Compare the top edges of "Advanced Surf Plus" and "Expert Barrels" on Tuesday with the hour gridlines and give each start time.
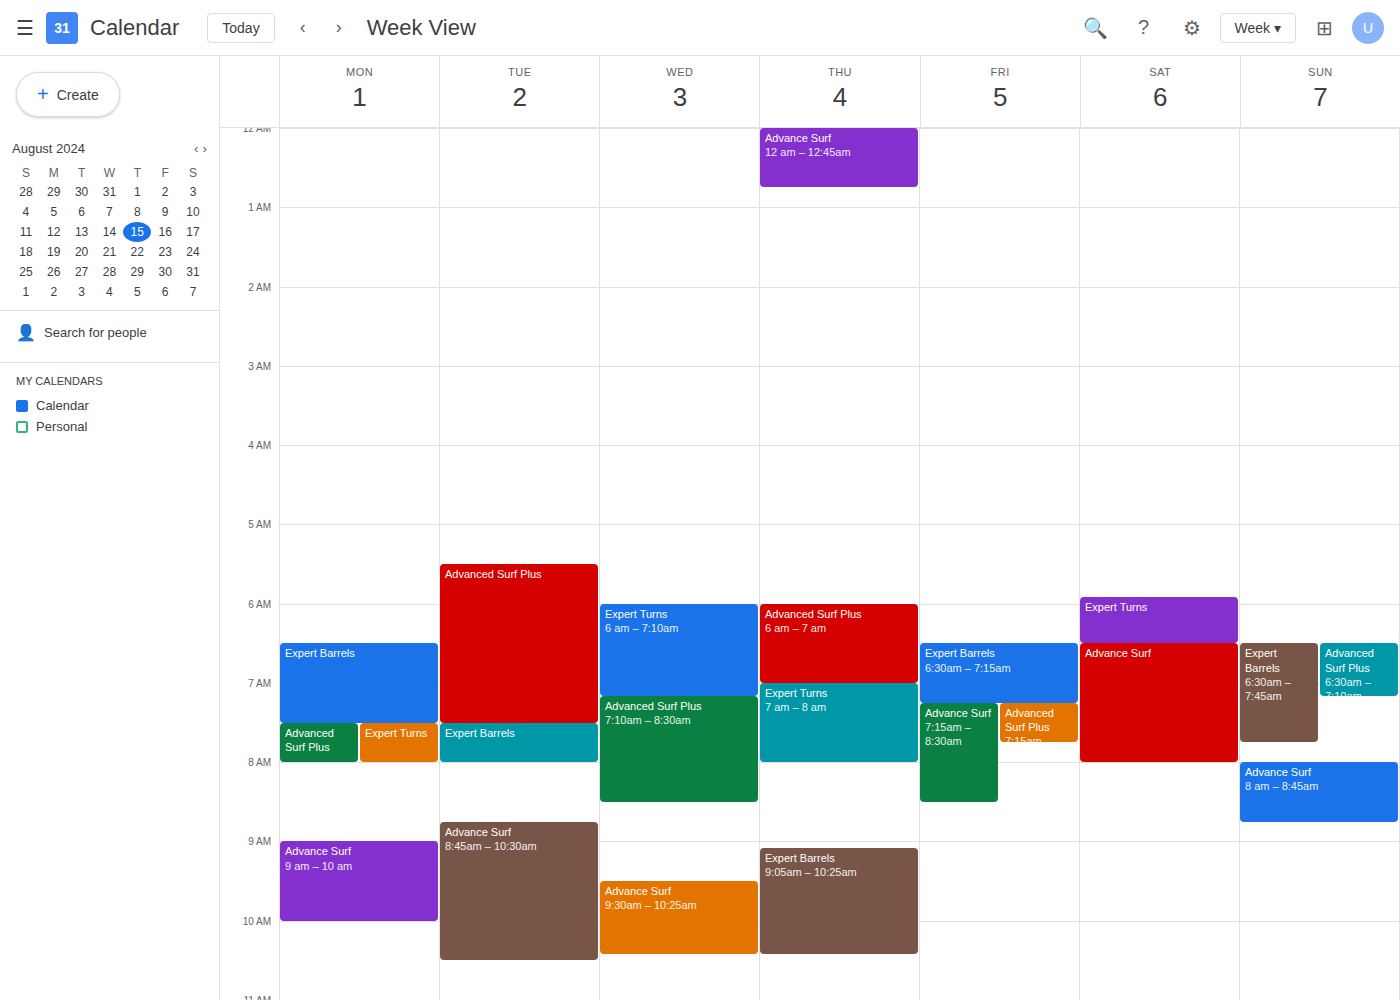
"Advanced Surf Plus": 5:30 AM, halfway between the 5 AM and 6 AM lines. "Expert Barrels": 7:30 AM, halfway between the 7 AM and 8 AM lines.